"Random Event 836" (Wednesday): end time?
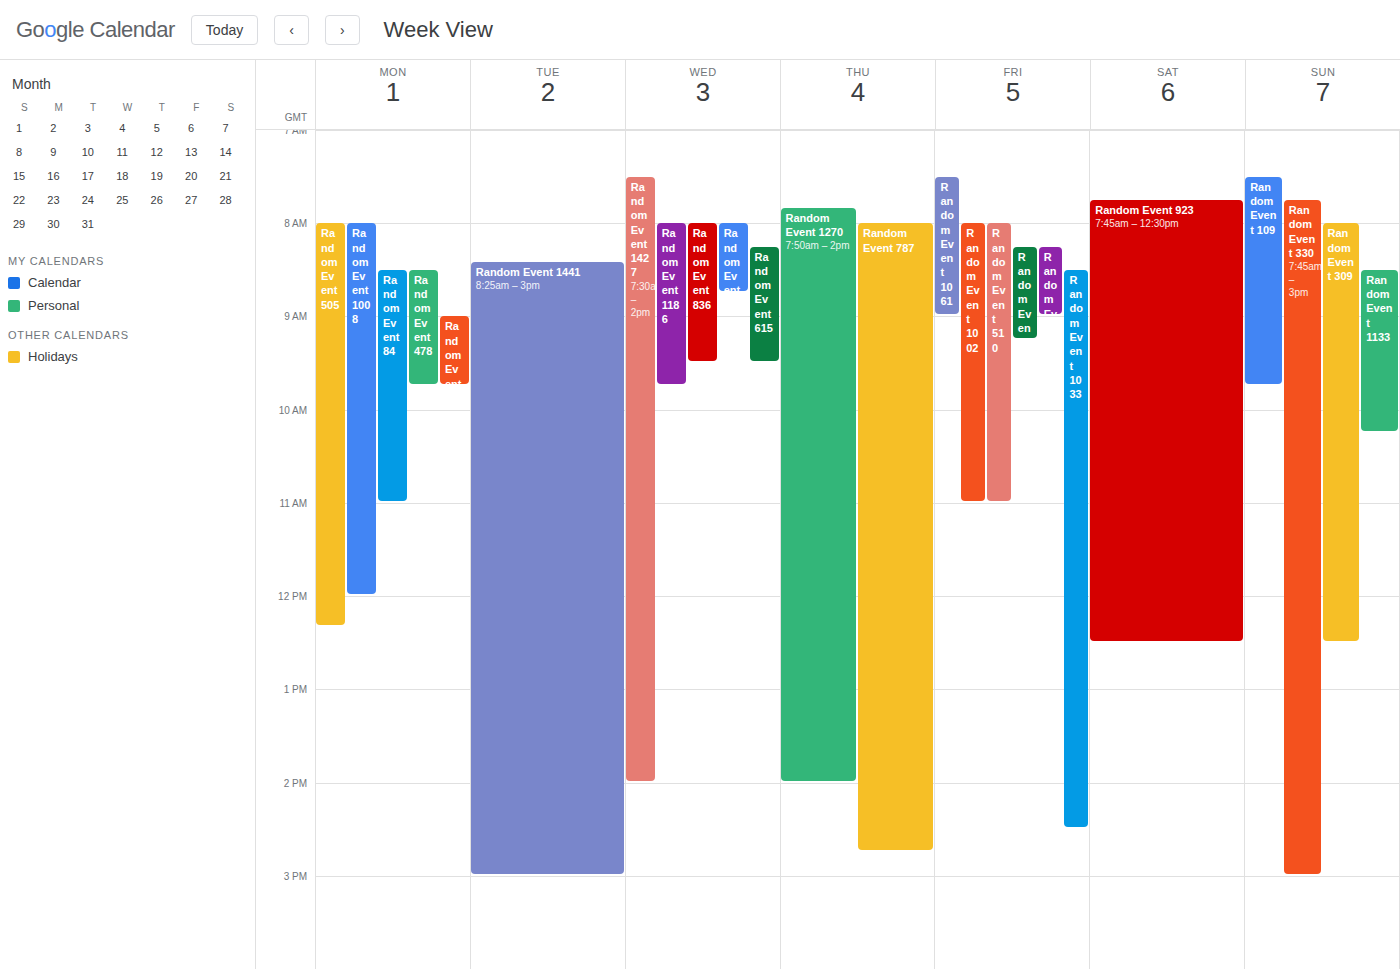
9:30 AM